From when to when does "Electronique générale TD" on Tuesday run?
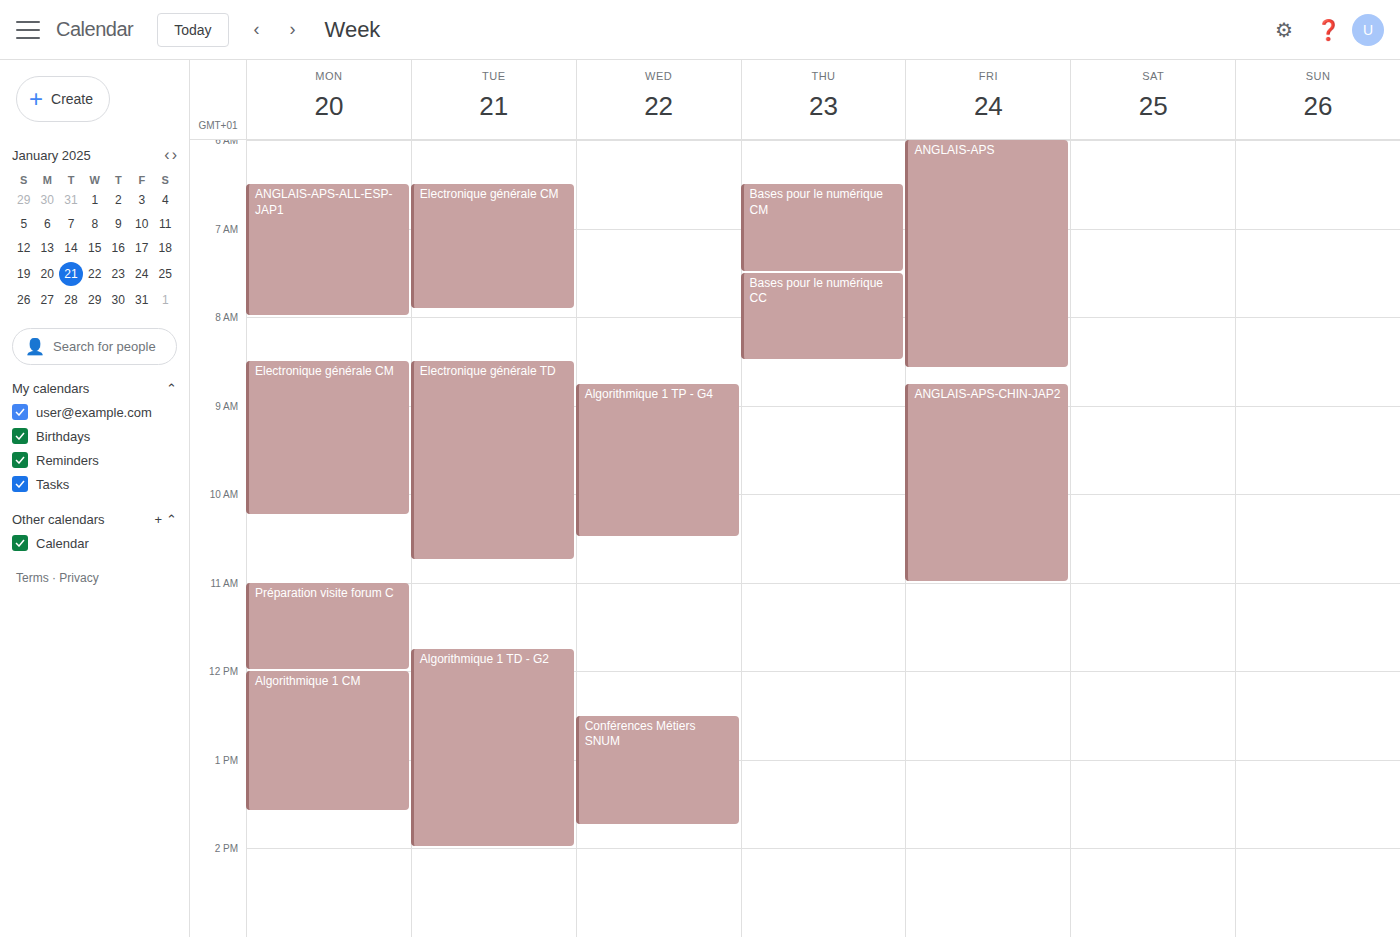
8:30 AM to 10:45 AM